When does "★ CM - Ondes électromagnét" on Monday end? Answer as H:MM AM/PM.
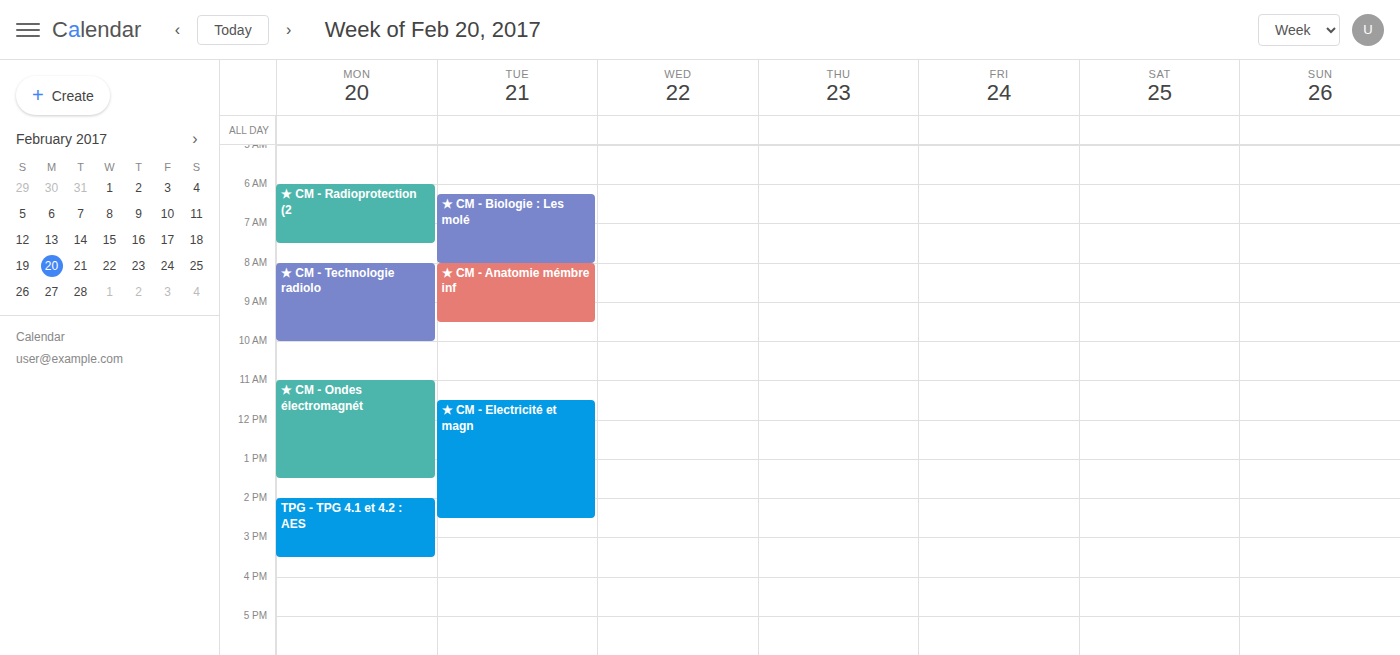
1:30 PM